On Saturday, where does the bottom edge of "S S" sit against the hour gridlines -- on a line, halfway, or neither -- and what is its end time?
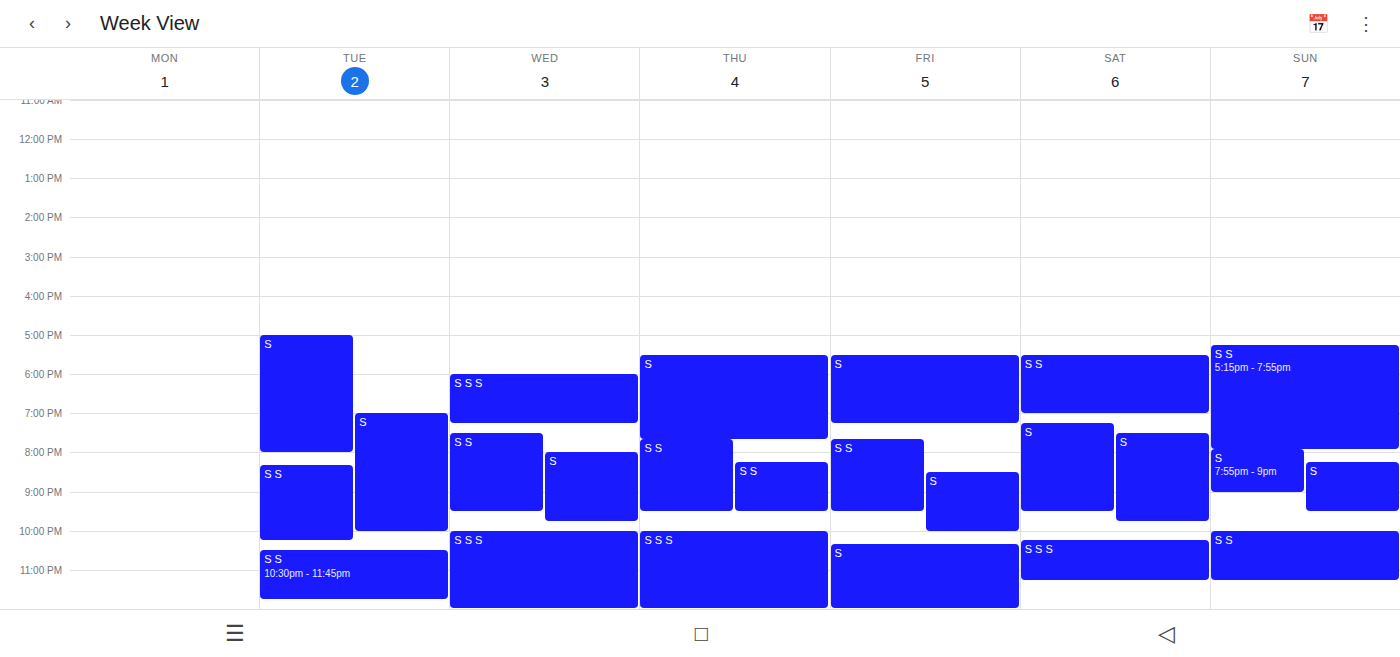
7:00 PM -- exactly on the 7 PM line.